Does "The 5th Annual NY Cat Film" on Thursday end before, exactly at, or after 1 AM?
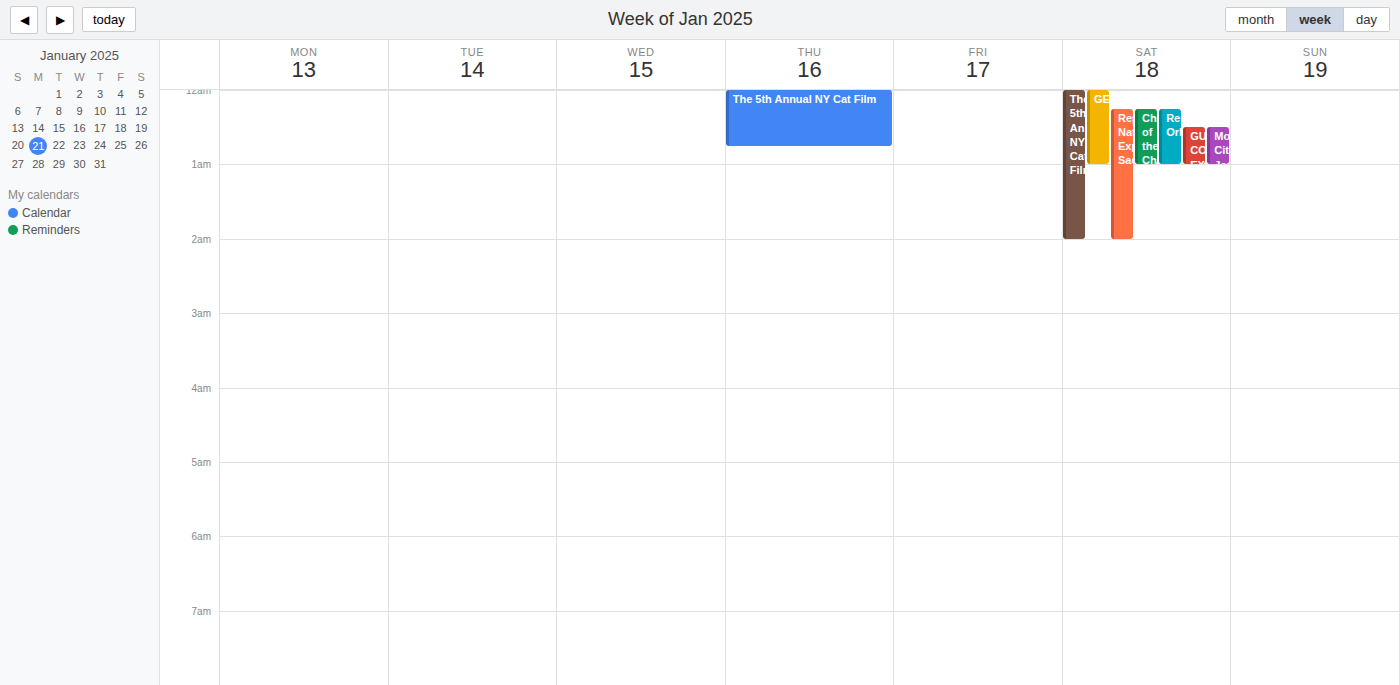
12:45 AM -- before 1 AM, 15 minutes above the 1 AM line.